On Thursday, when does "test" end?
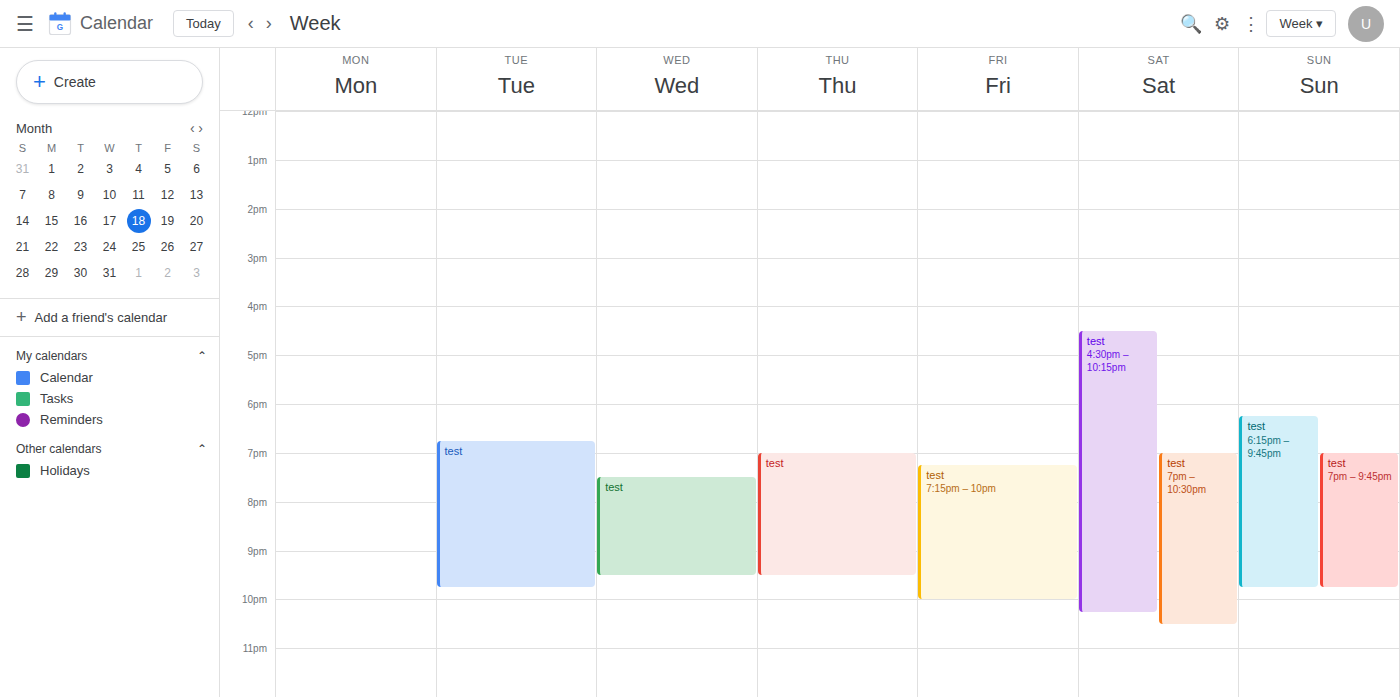
9:30 PM